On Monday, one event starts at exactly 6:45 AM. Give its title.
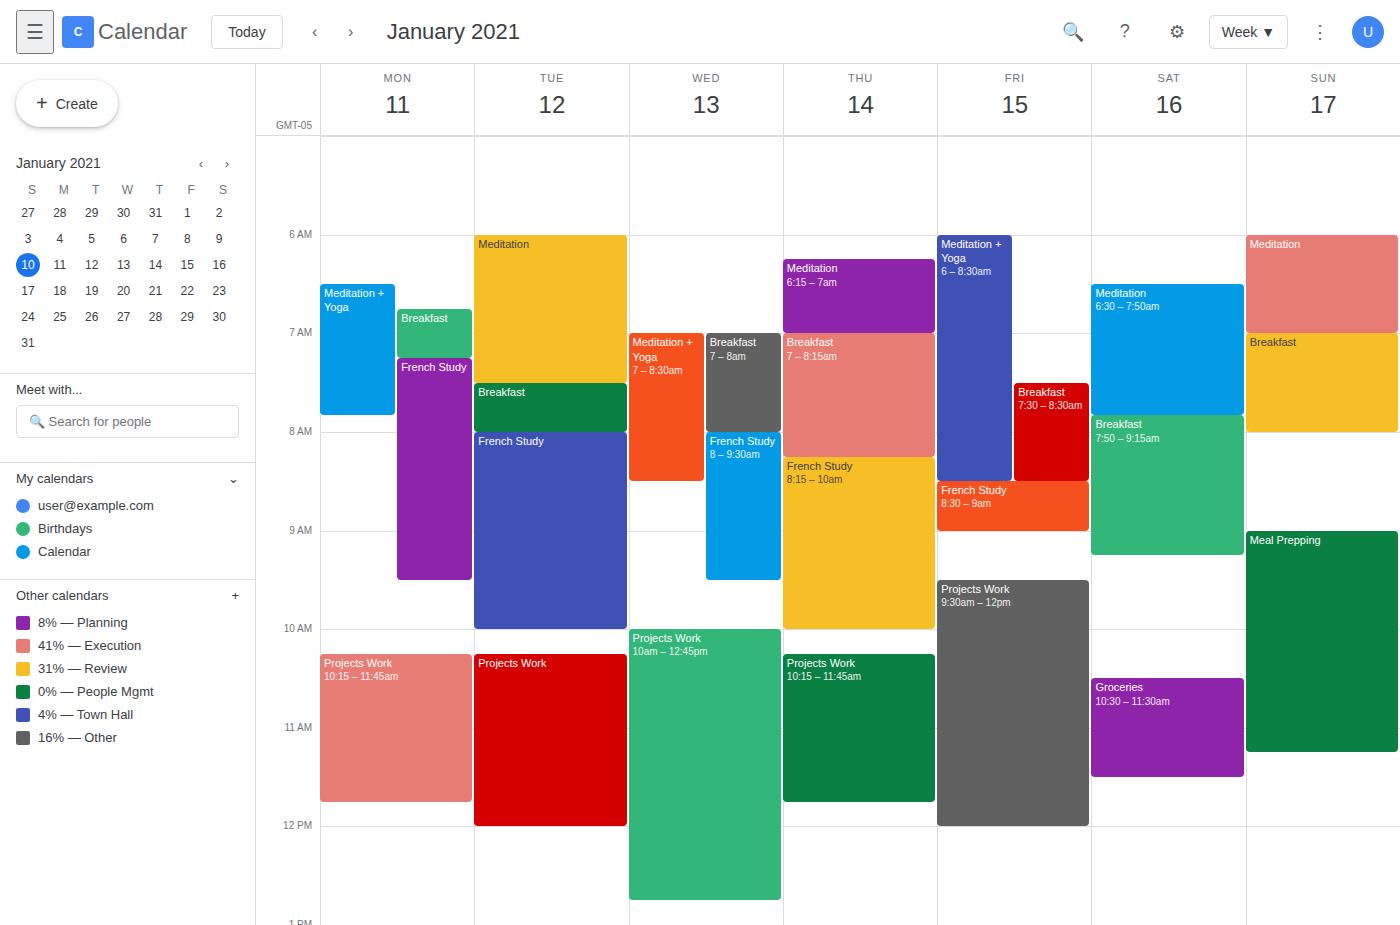
"Breakfast"